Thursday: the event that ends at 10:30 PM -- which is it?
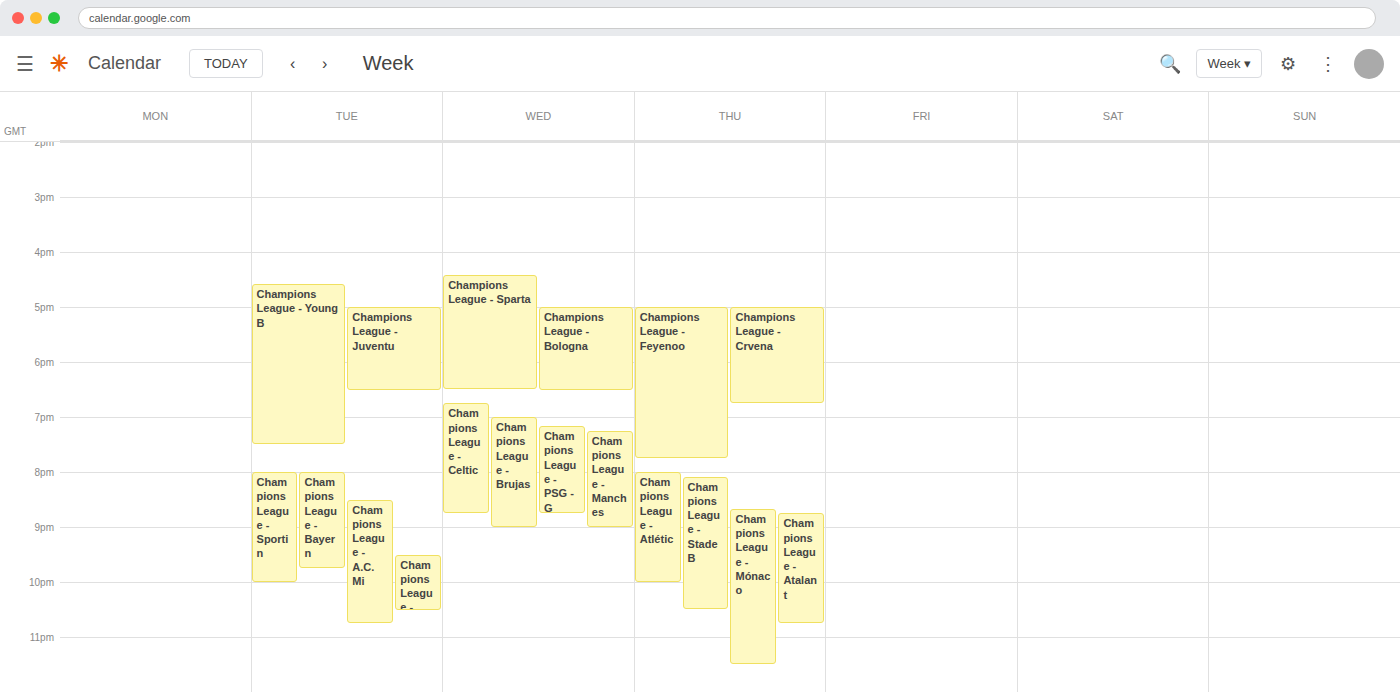
"Champions League - Stade B"